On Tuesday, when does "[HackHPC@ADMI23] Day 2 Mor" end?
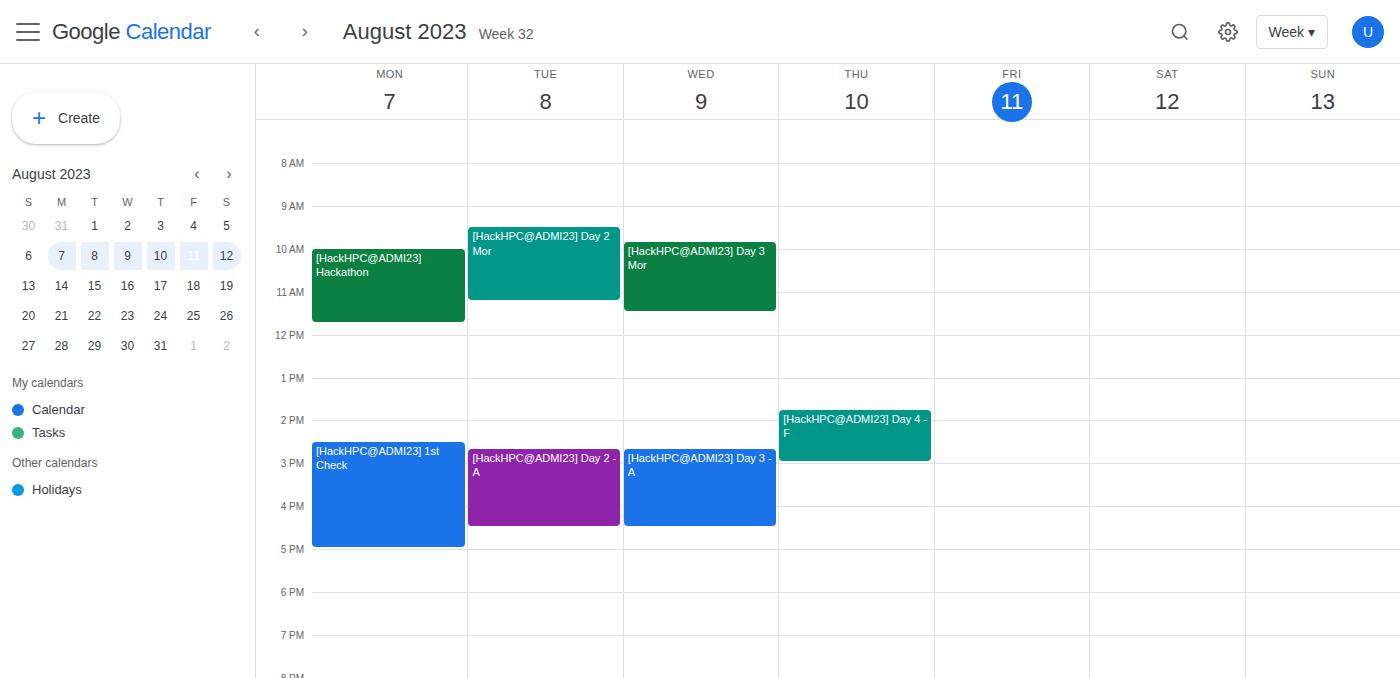
11:15 AM